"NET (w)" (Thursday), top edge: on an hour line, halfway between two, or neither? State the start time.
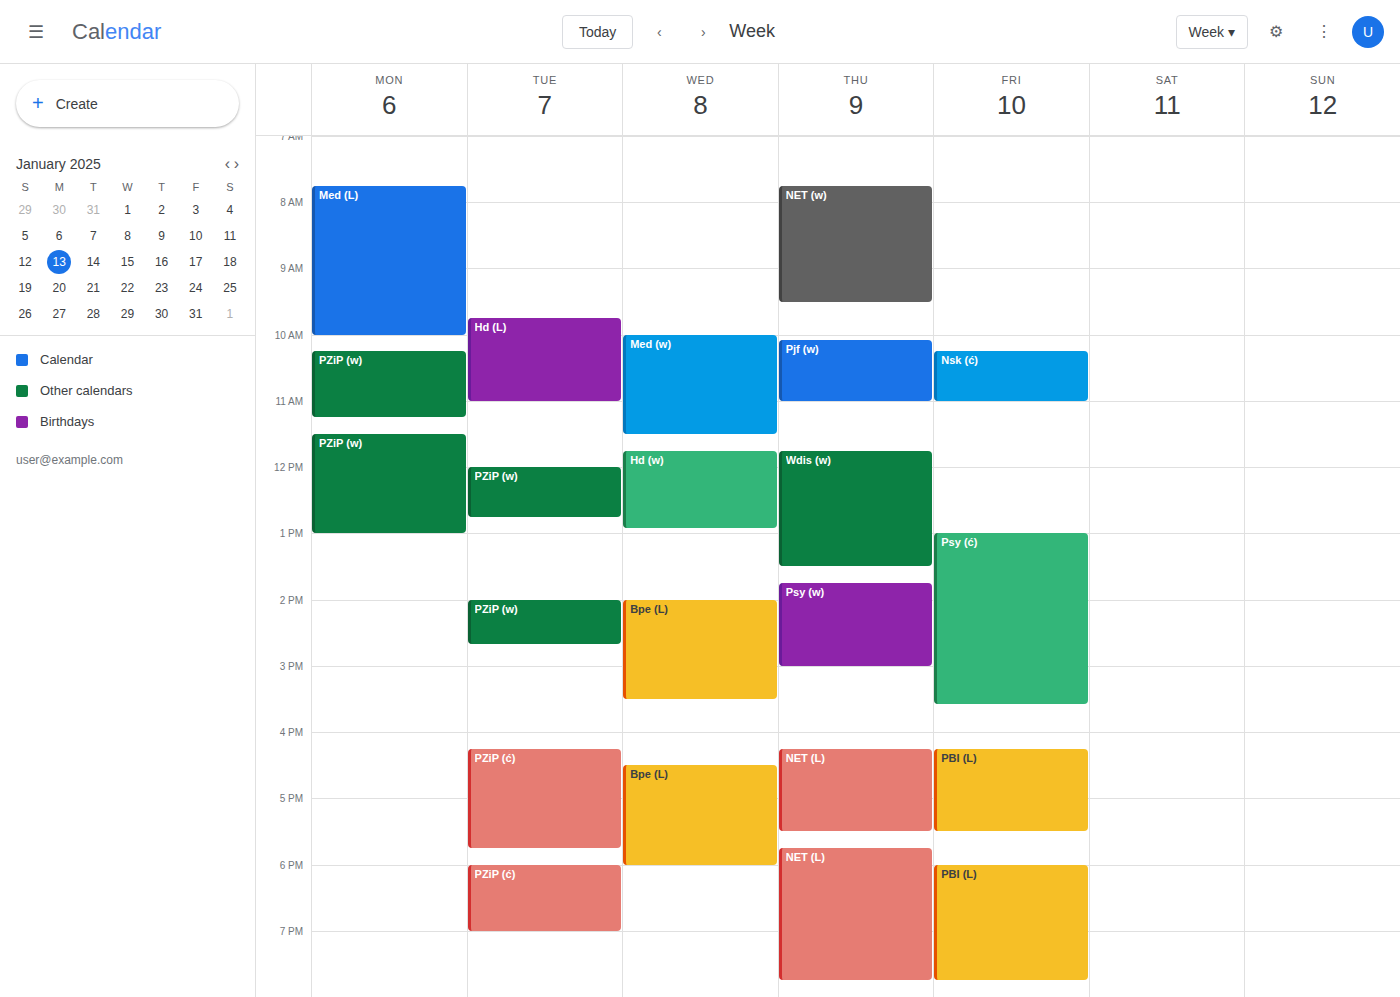
7:45 AM -- neither: three quarters of the way from the 7 AM line to the 8 AM line.